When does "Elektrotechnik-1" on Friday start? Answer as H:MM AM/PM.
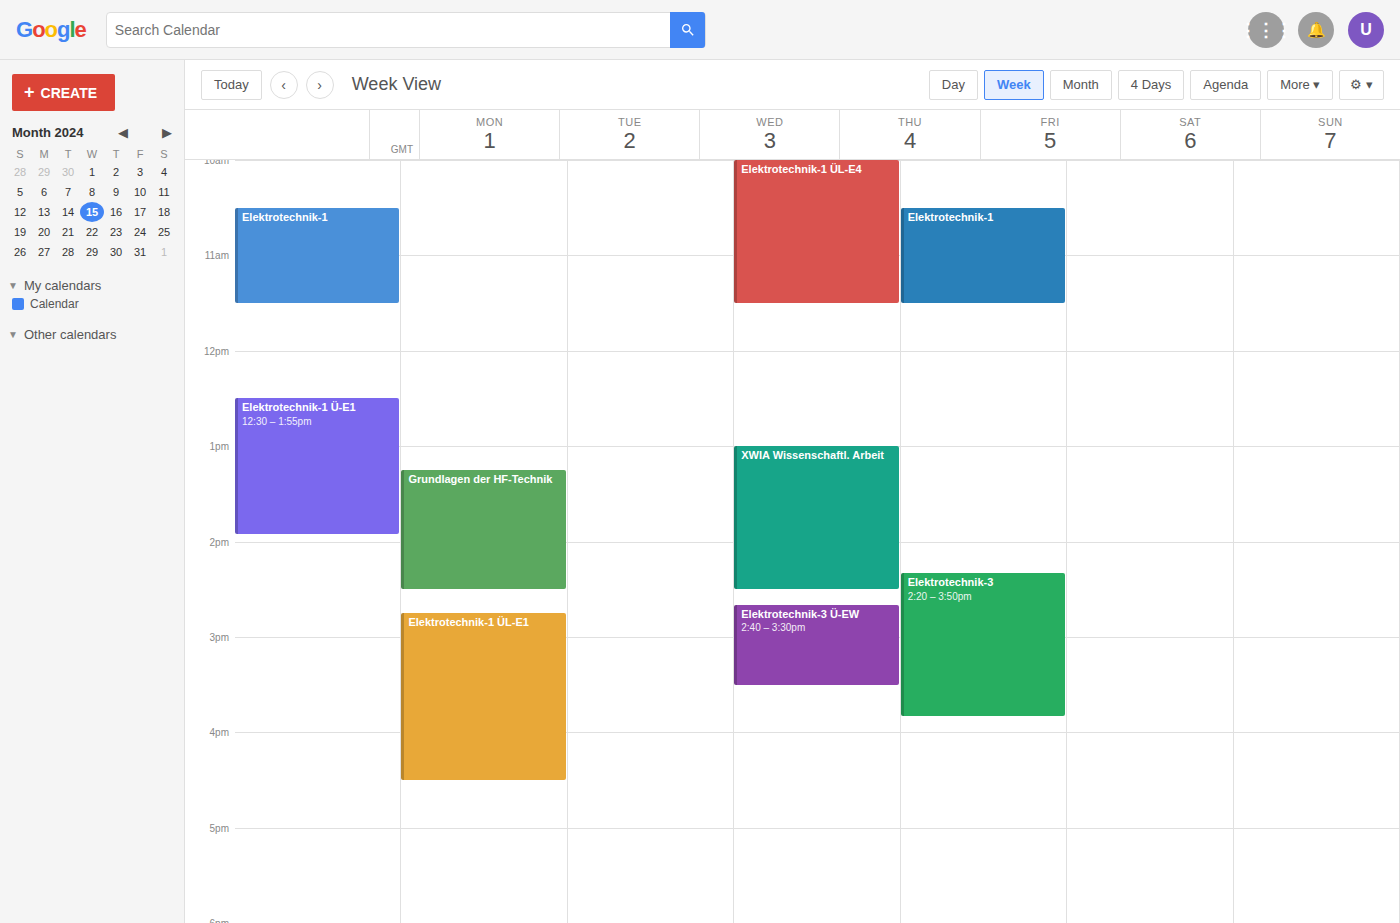
10:30 AM